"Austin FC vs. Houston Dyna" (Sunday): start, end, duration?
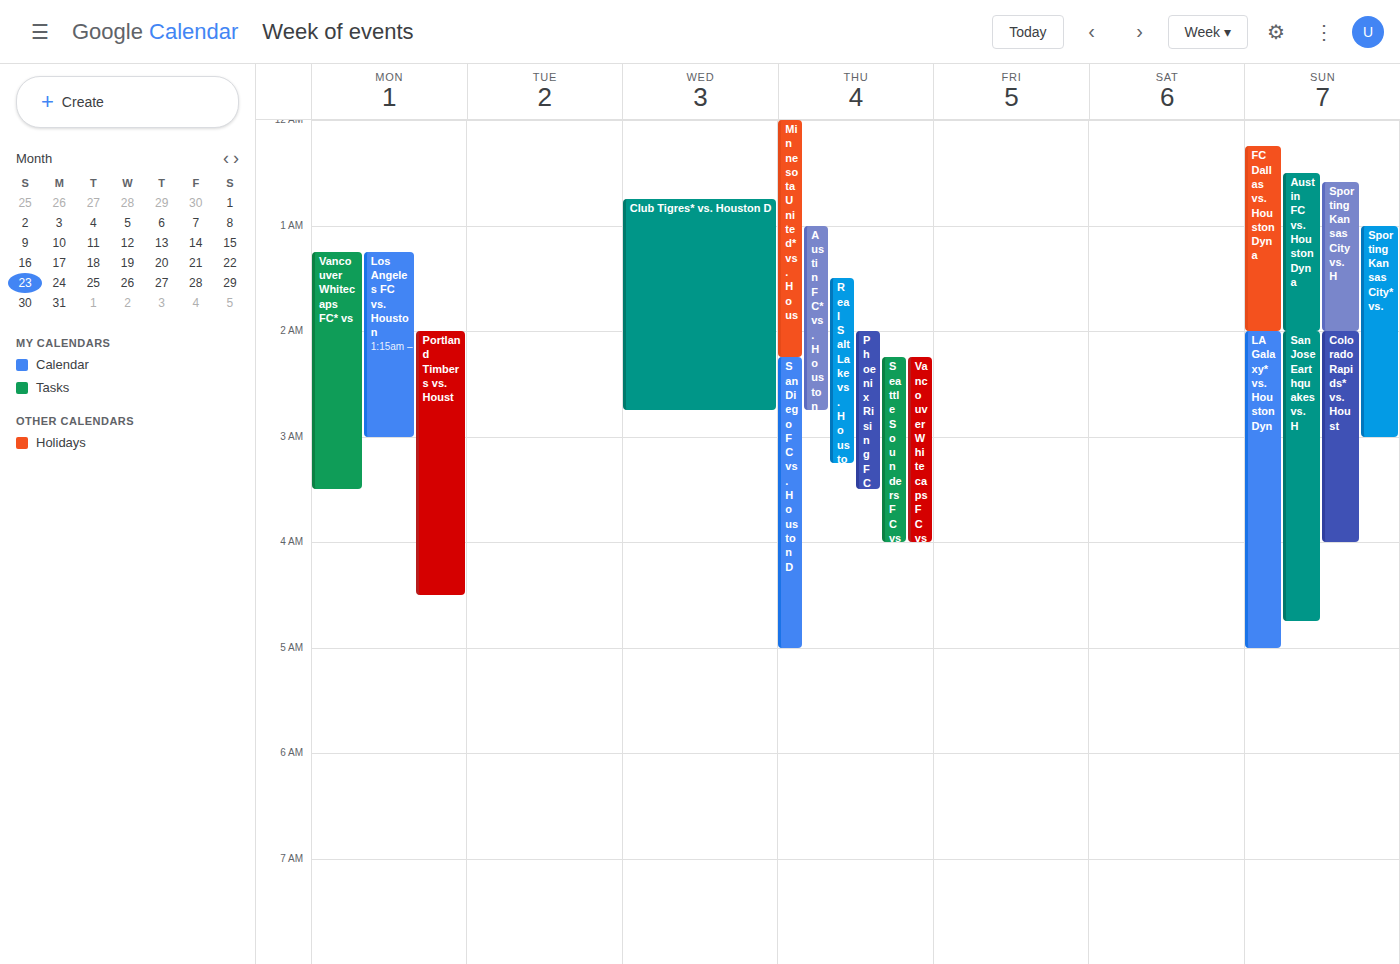
12:30 AM to 2:00 AM, 1 hour 30 minutes